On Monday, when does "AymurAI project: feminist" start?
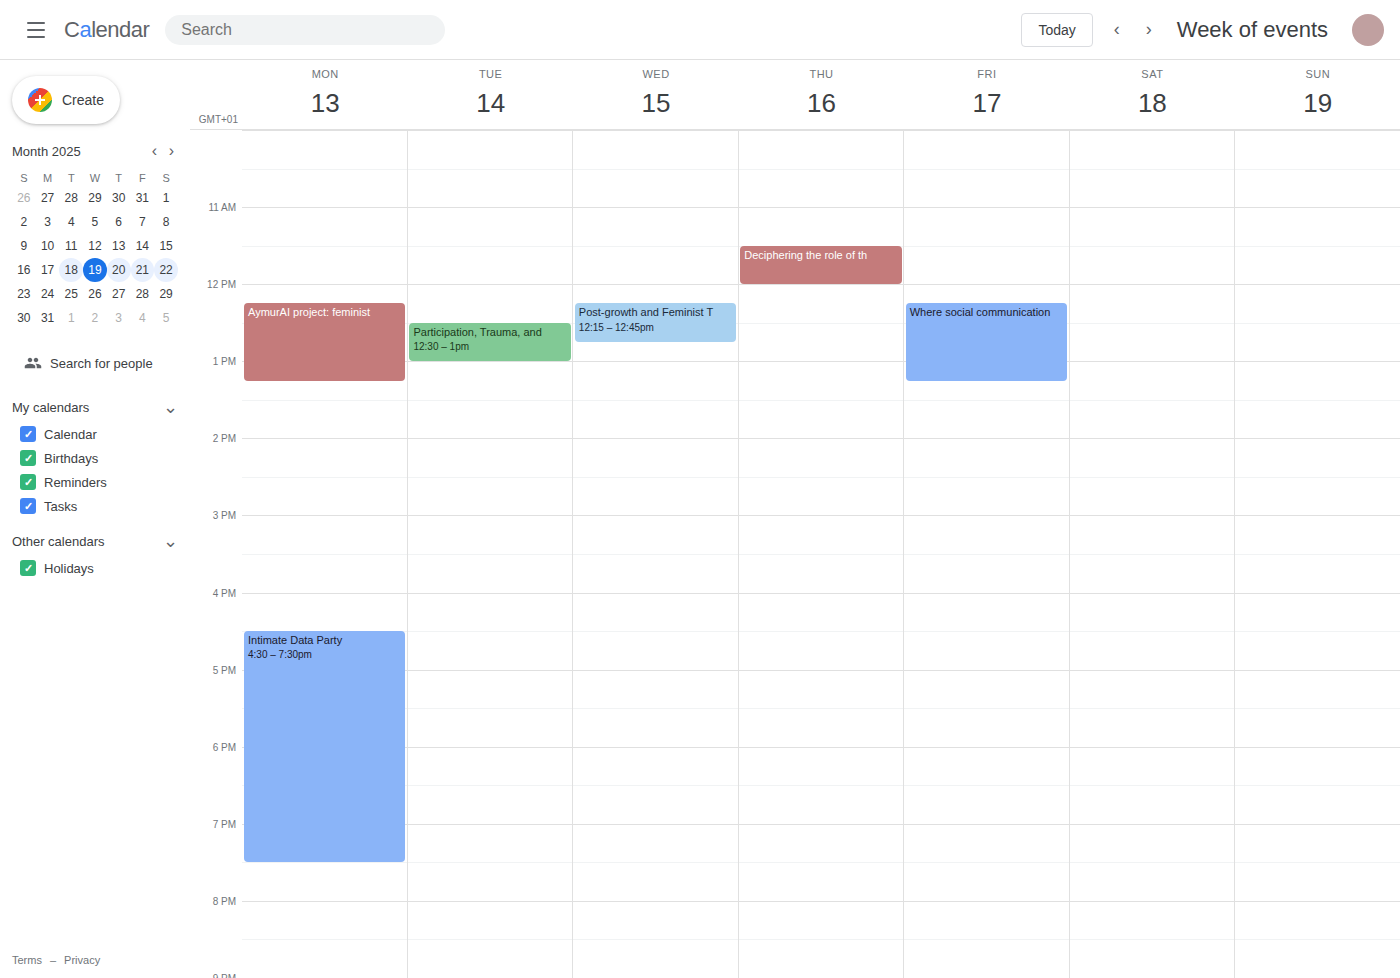
12:15 PM